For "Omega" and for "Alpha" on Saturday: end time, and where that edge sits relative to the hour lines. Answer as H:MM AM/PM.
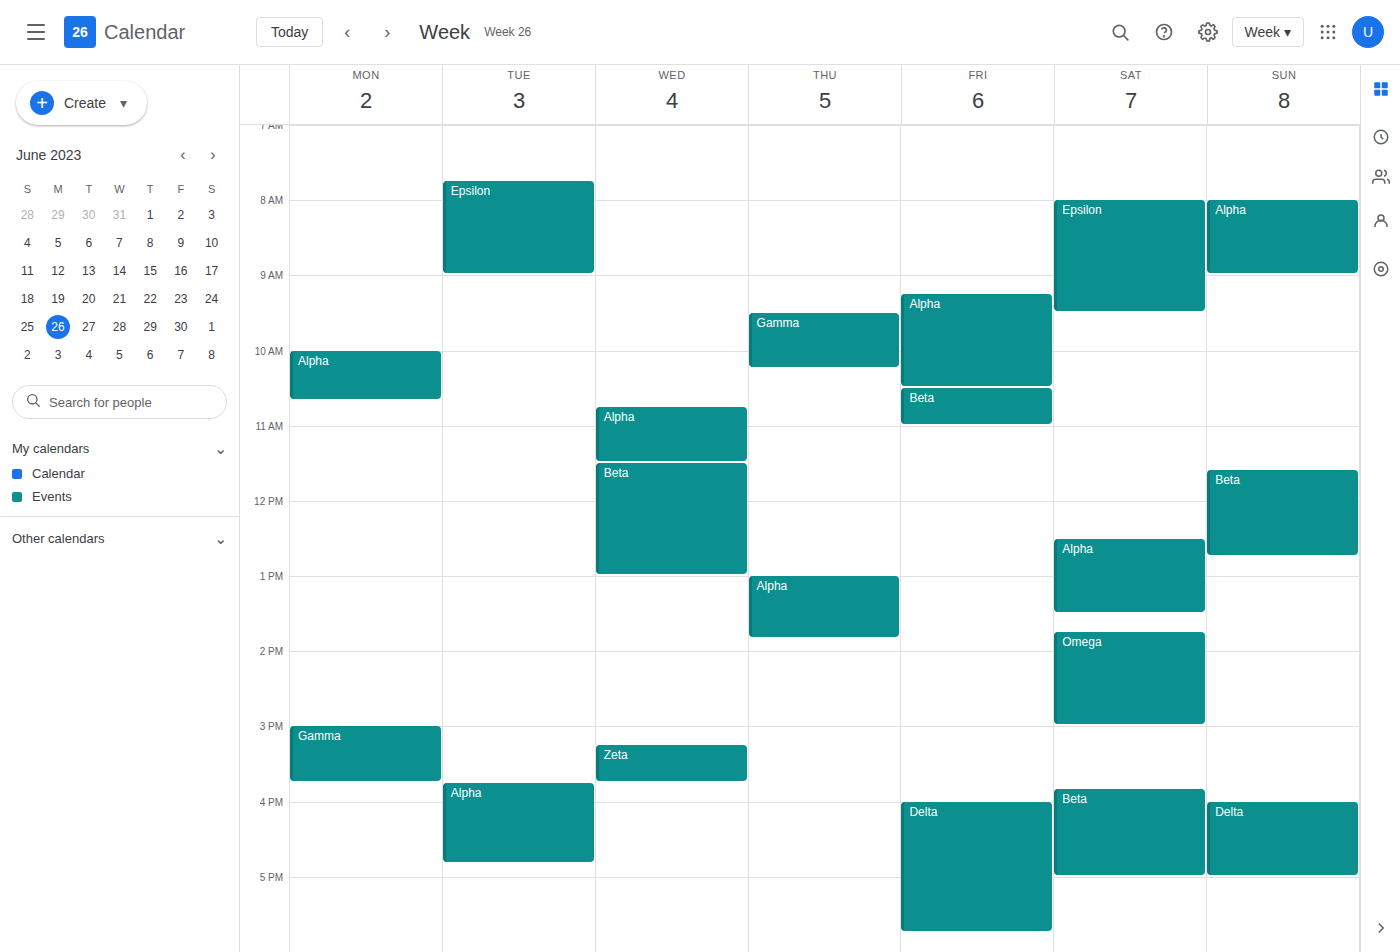
"Omega": 3:00 PM, exactly on the 3 PM line. "Alpha": 1:30 PM, halfway between the 1 PM and 2 PM lines.